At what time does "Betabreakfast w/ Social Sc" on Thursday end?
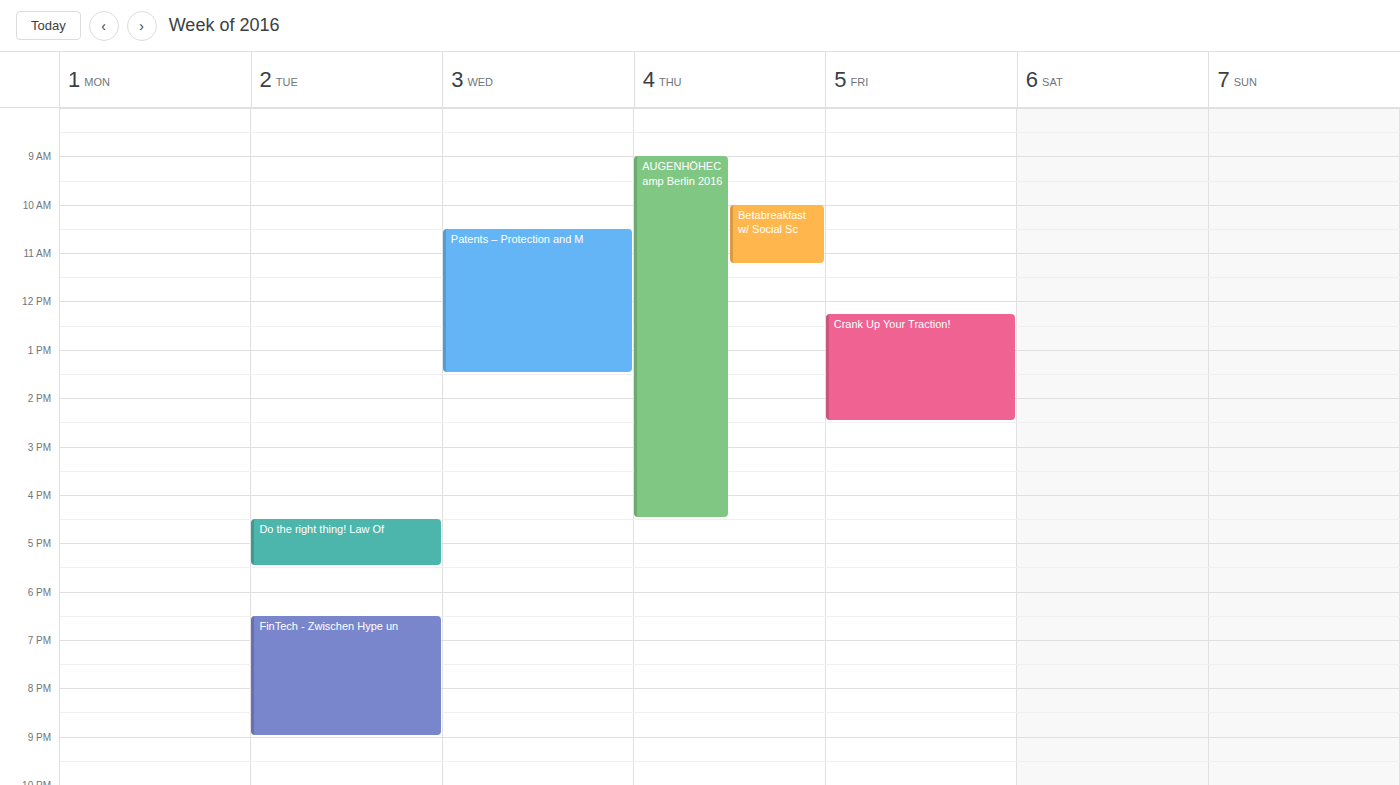
11:15